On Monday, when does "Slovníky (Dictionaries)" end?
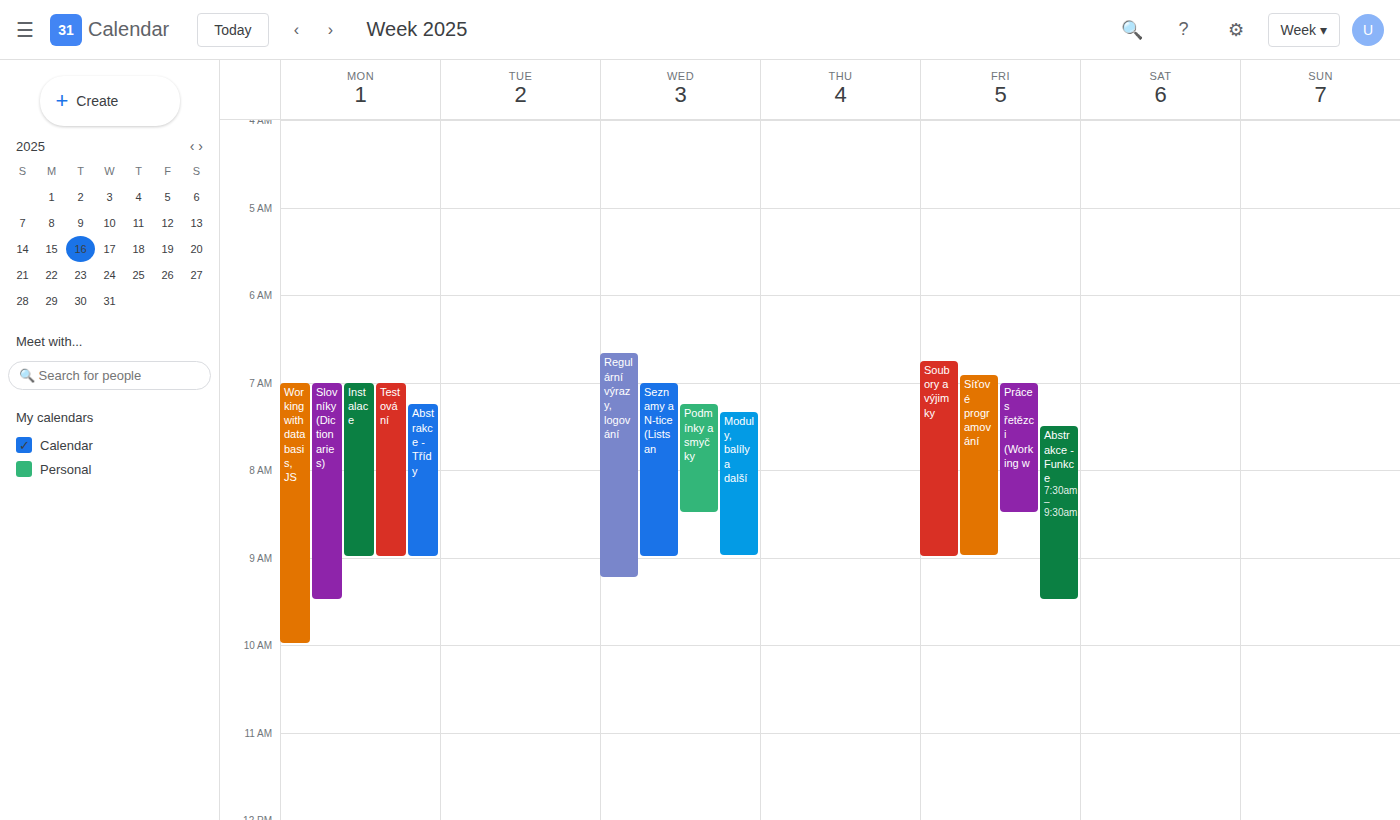
9:30 AM